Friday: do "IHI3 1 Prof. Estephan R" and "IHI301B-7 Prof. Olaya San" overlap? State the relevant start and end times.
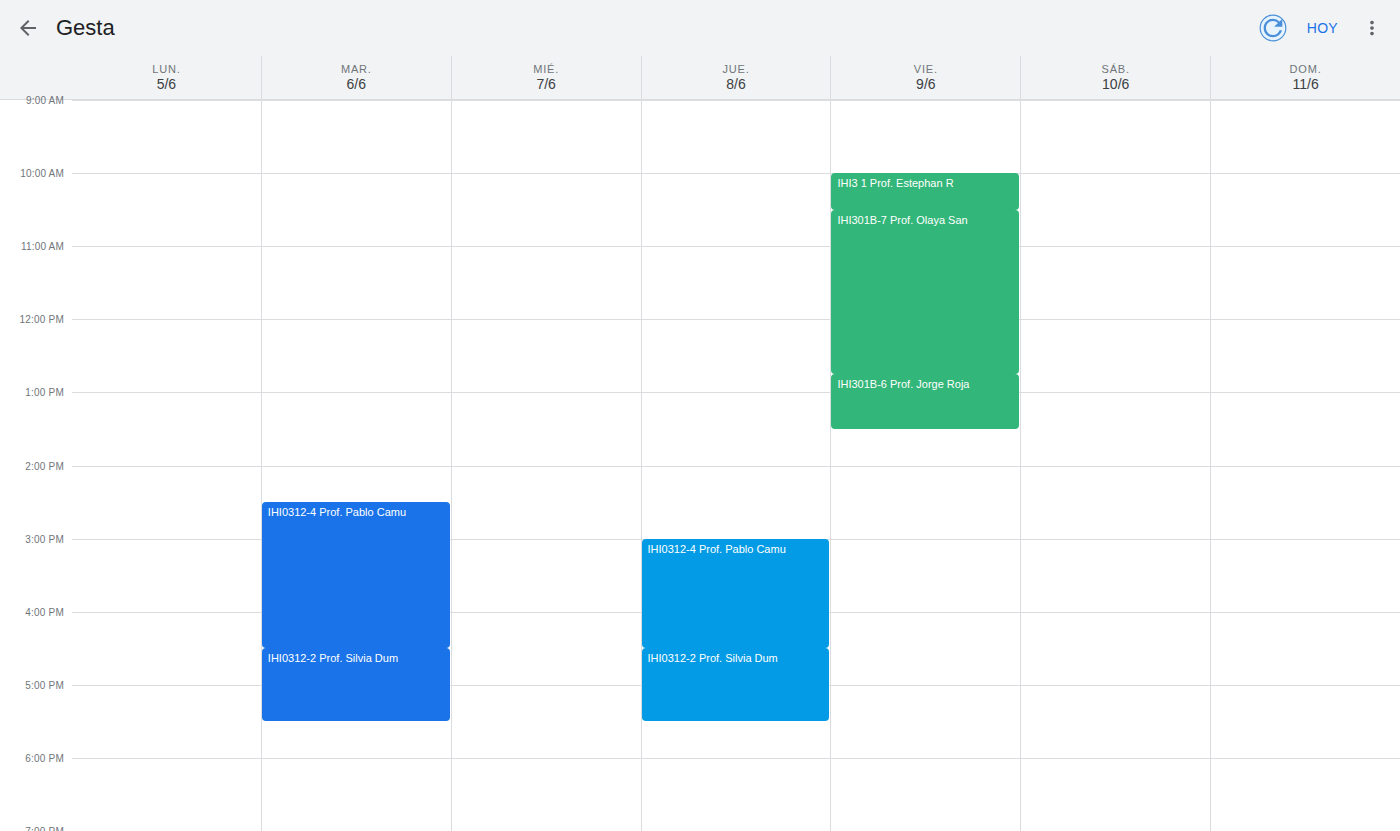
"IHI3 1 Prof. Estephan R" ends at 10:30 AM, exactly when "IHI301B-7 Prof. Olaya San" starts -- they touch but do not overlap.